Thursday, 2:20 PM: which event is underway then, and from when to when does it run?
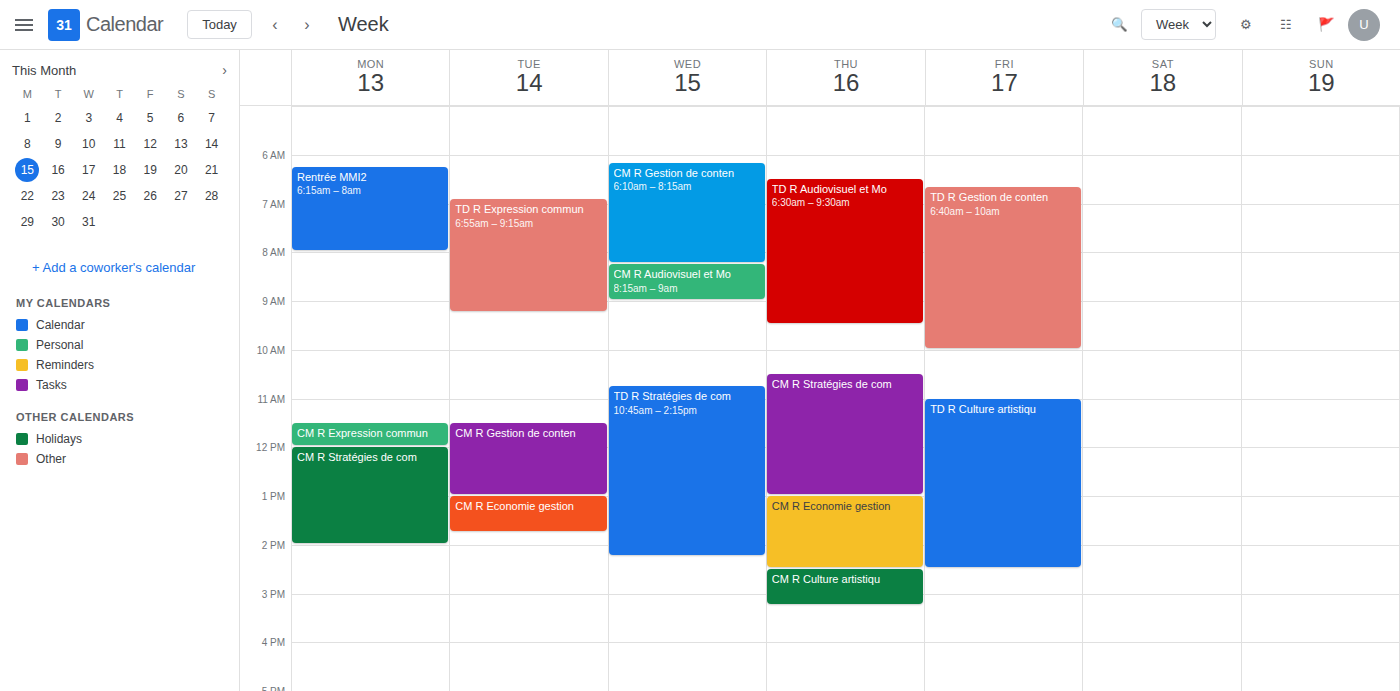
"CM R Economie gestion", 1:00 PM to 2:30 PM